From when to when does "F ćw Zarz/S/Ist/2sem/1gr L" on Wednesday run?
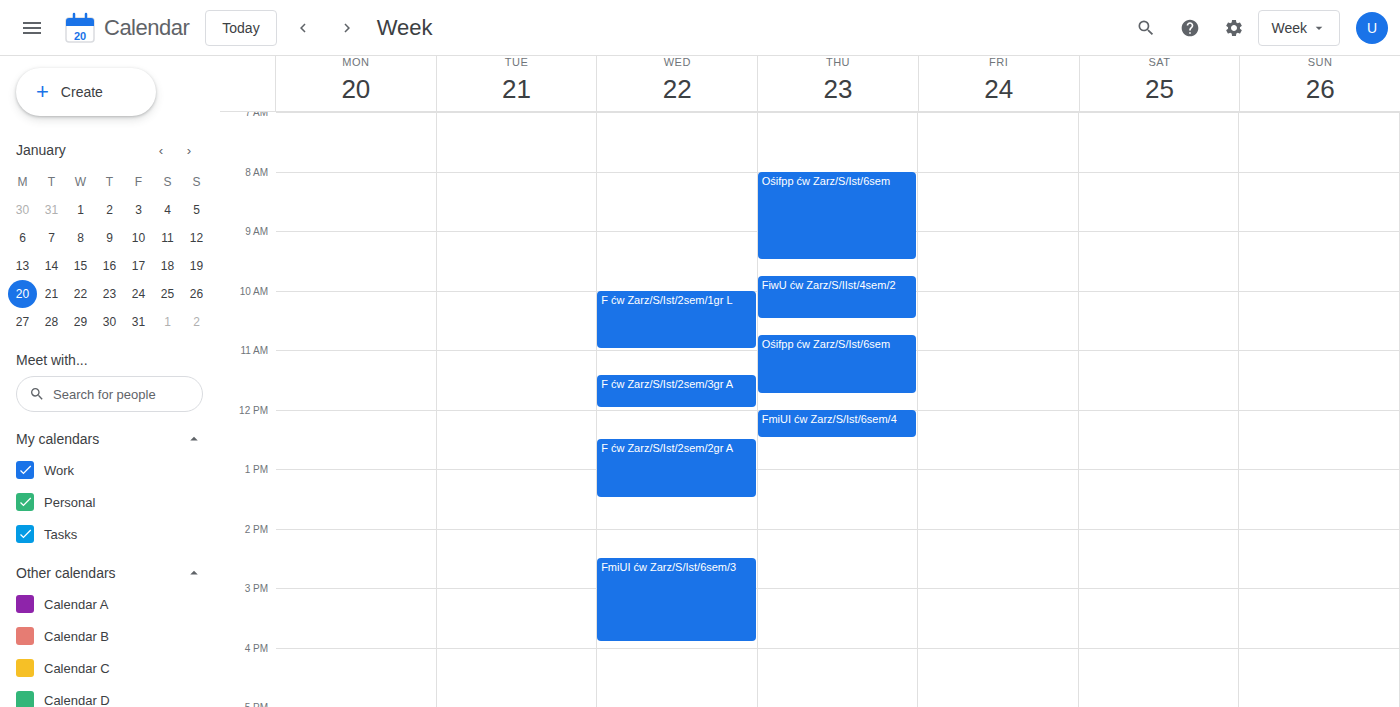
10:00 AM to 11:00 AM